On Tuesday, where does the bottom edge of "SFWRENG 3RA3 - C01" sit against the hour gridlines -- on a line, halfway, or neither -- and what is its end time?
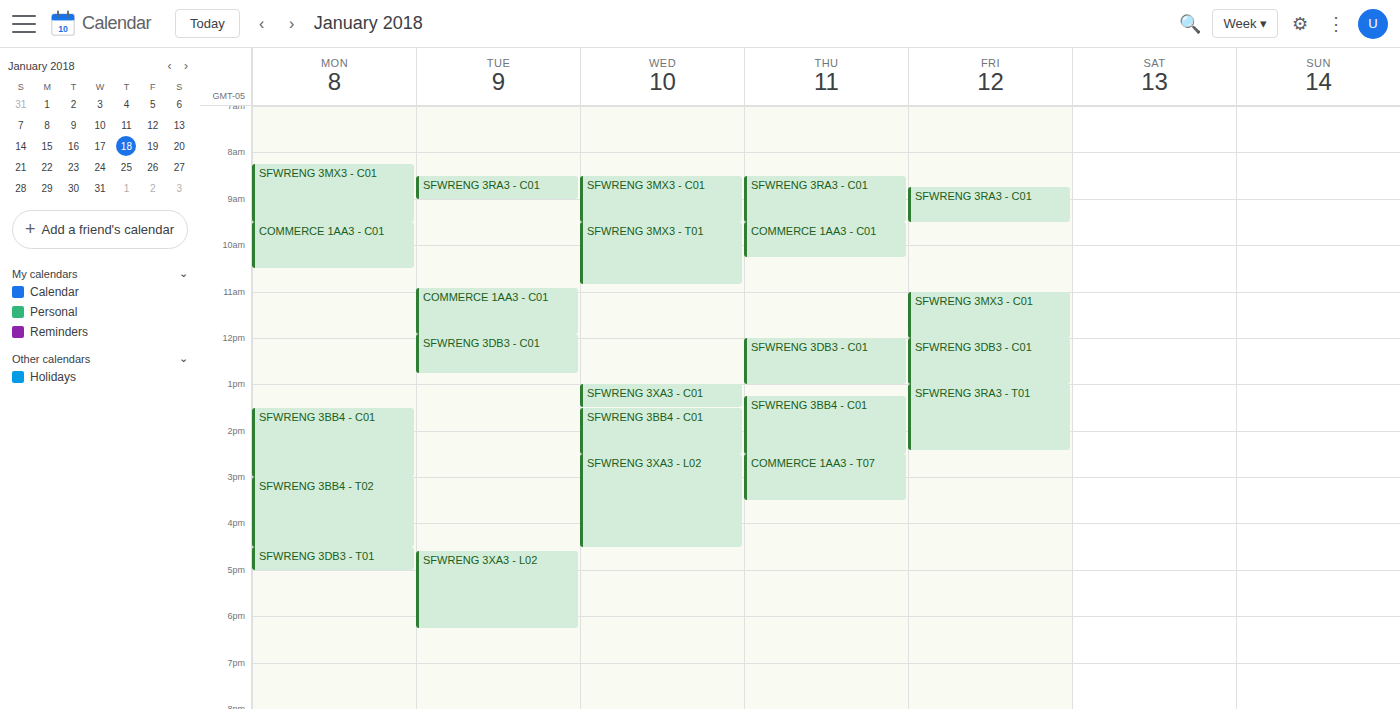
9:00 AM -- exactly on the 9 AM line.